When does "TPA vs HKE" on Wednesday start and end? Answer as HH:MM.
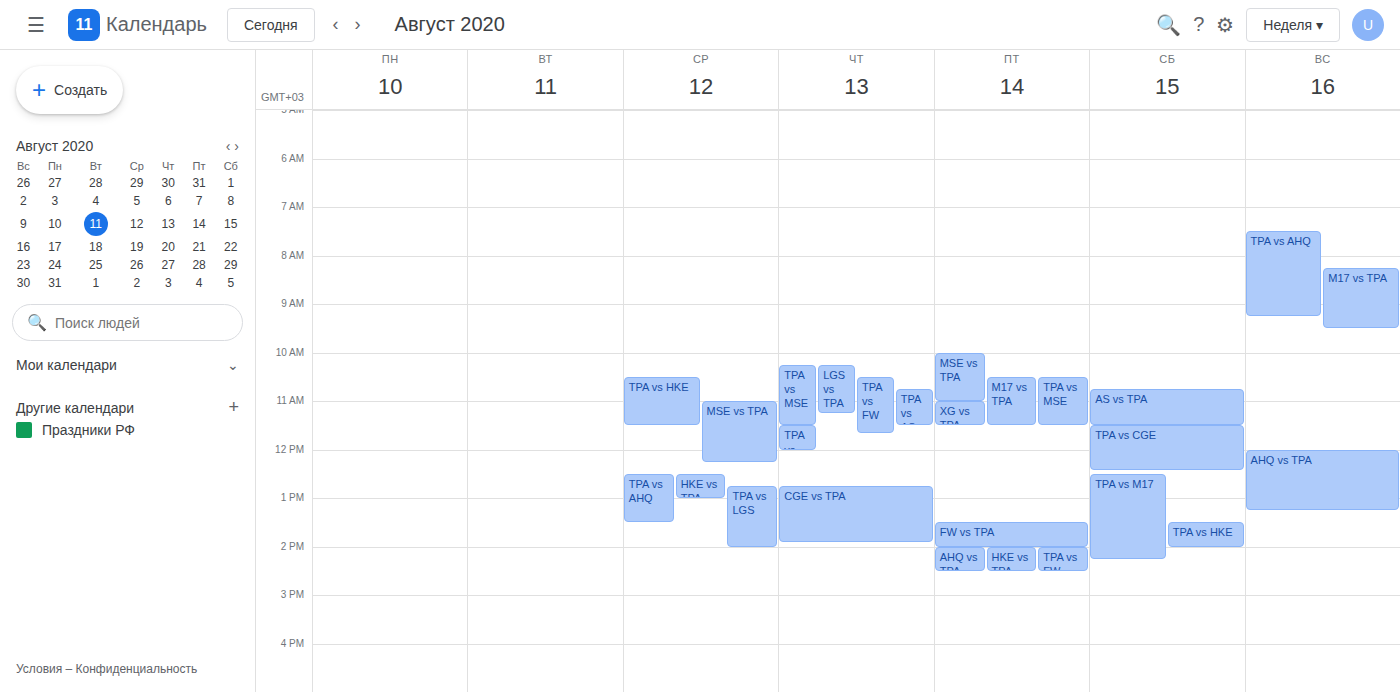
10:30 to 11:30